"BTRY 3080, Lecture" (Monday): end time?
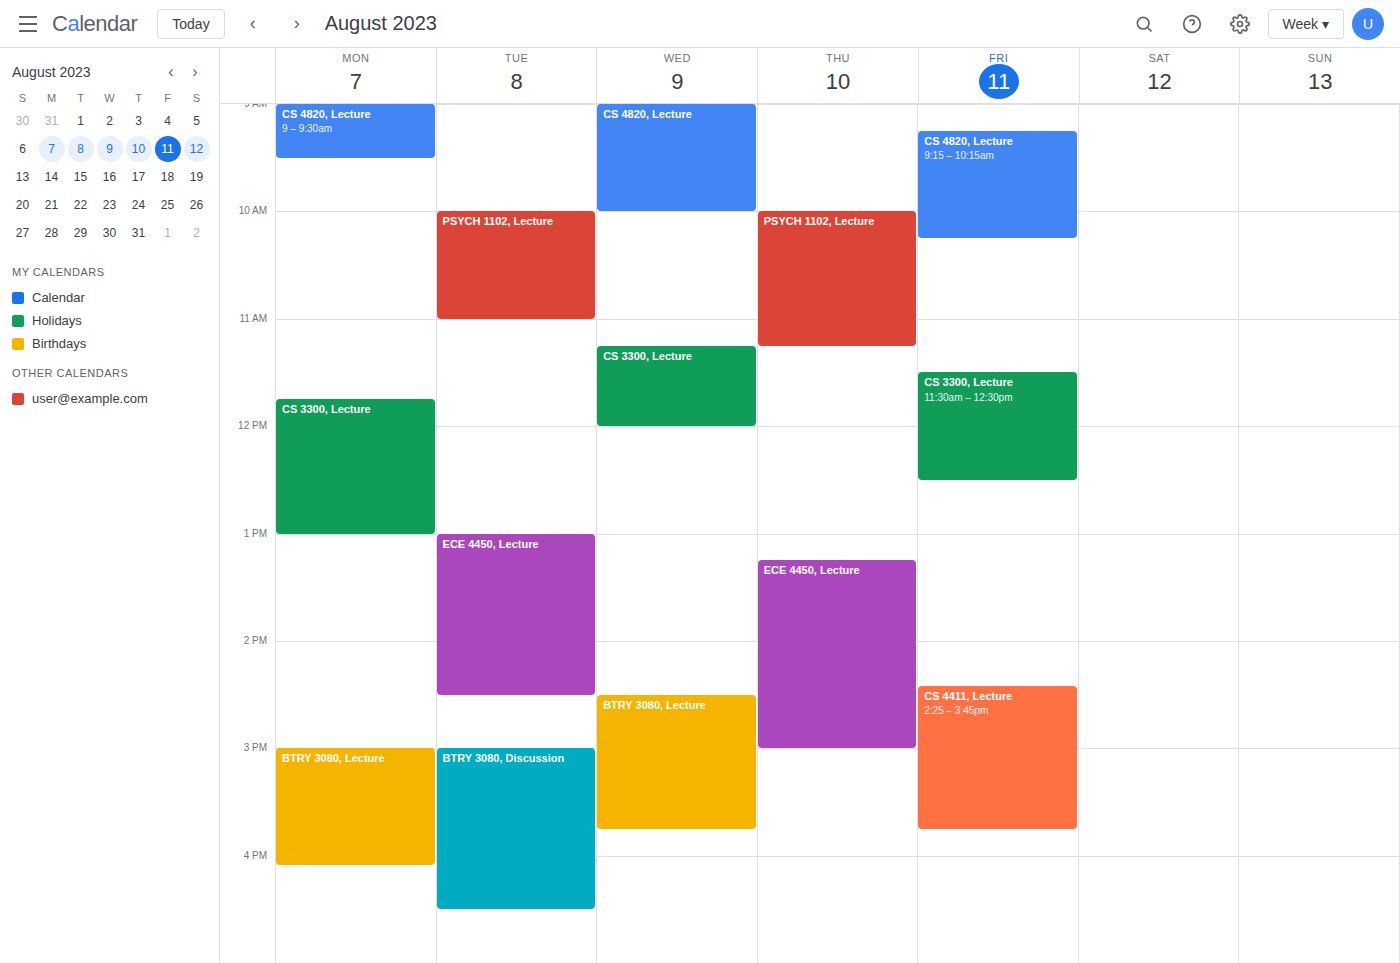
4:05 PM